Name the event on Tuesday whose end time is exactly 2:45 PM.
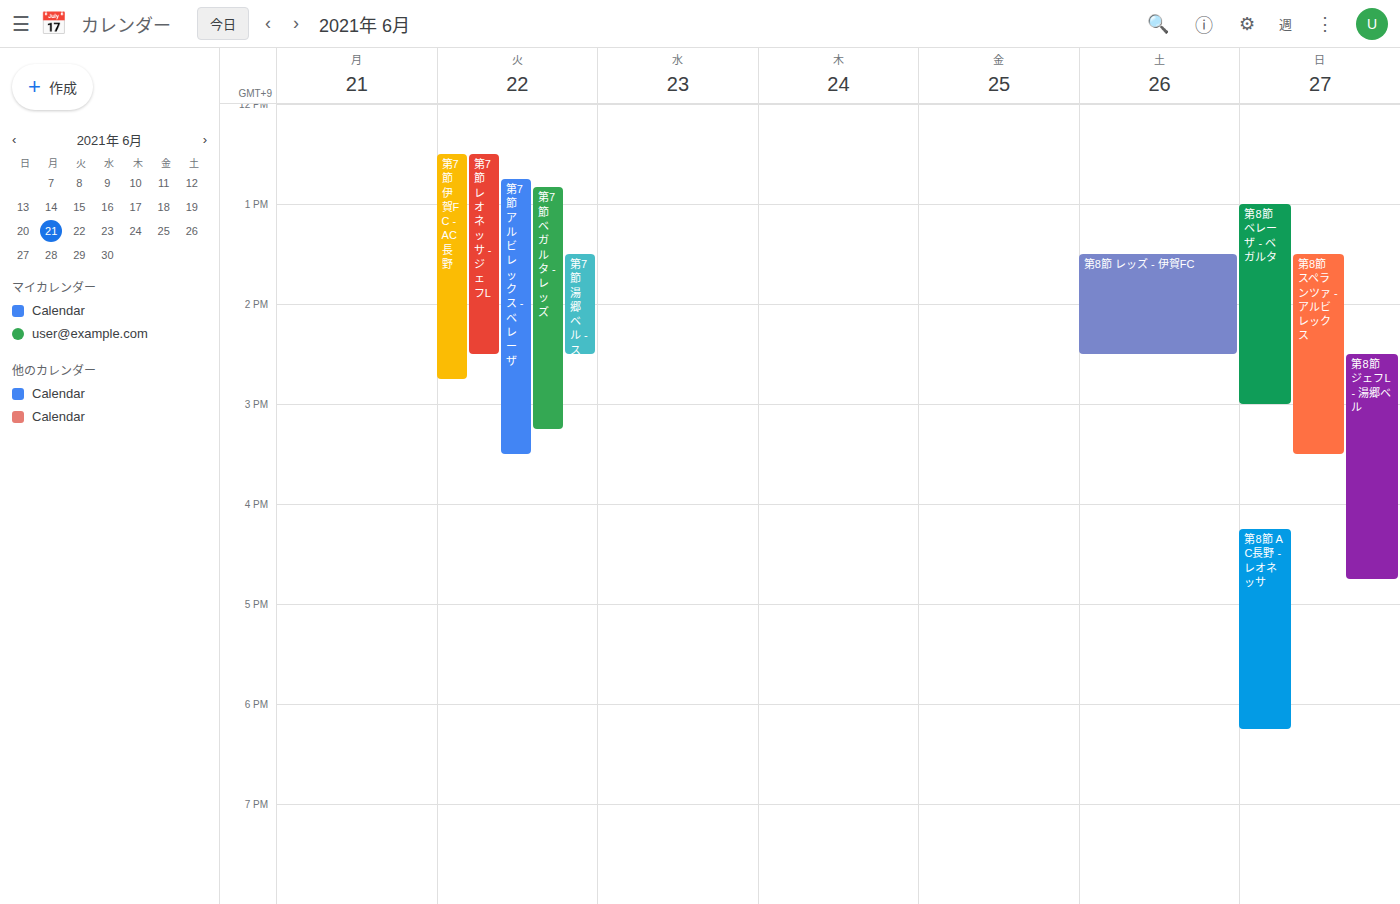
"第7節 伊賀FC - AC長野"